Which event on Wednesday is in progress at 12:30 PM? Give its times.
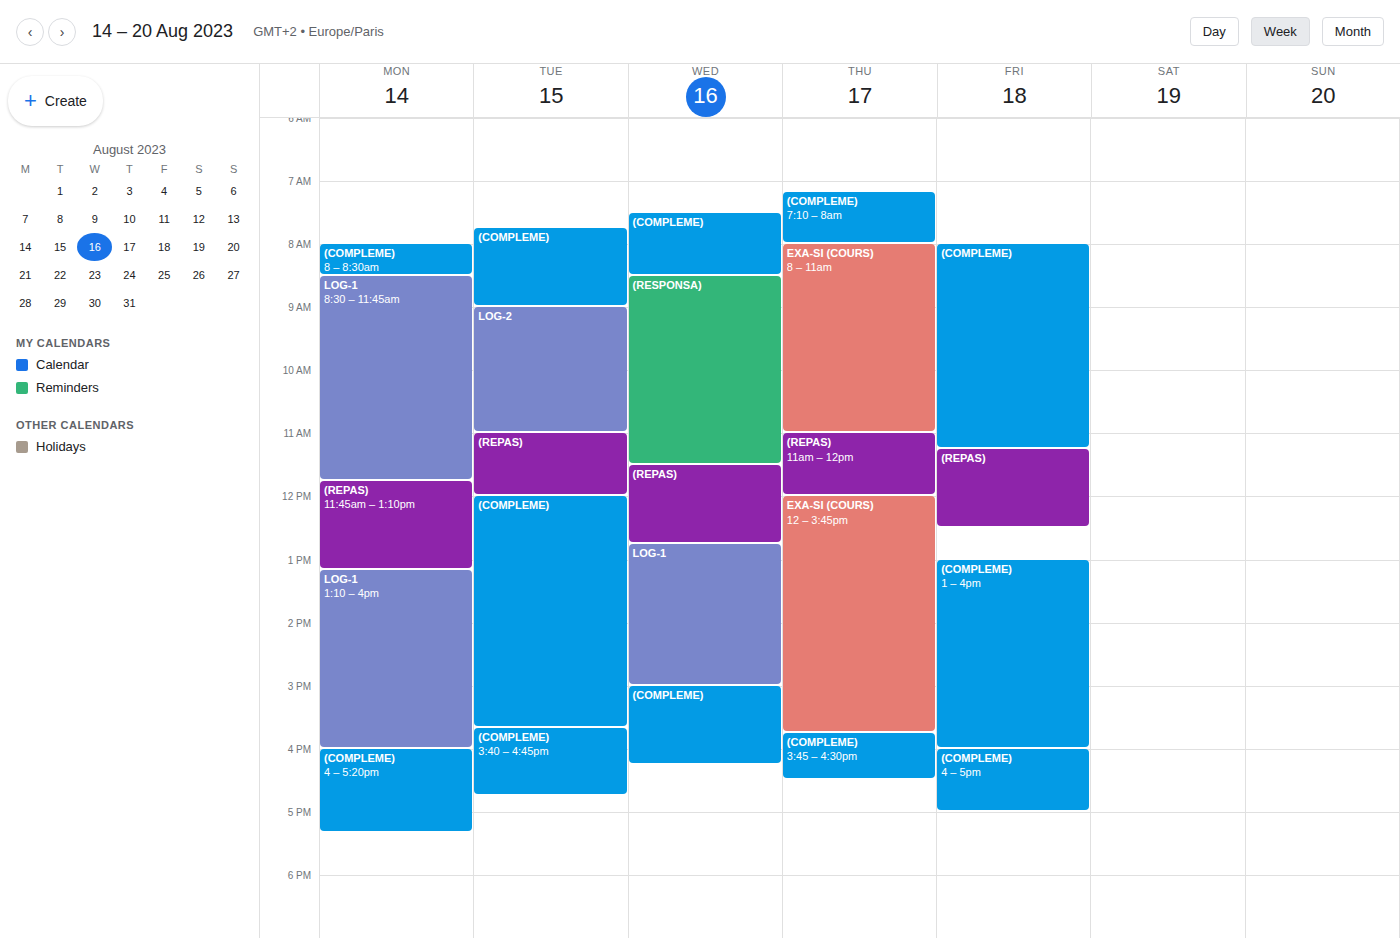
"(REPAS)", 11:30 AM to 12:45 PM